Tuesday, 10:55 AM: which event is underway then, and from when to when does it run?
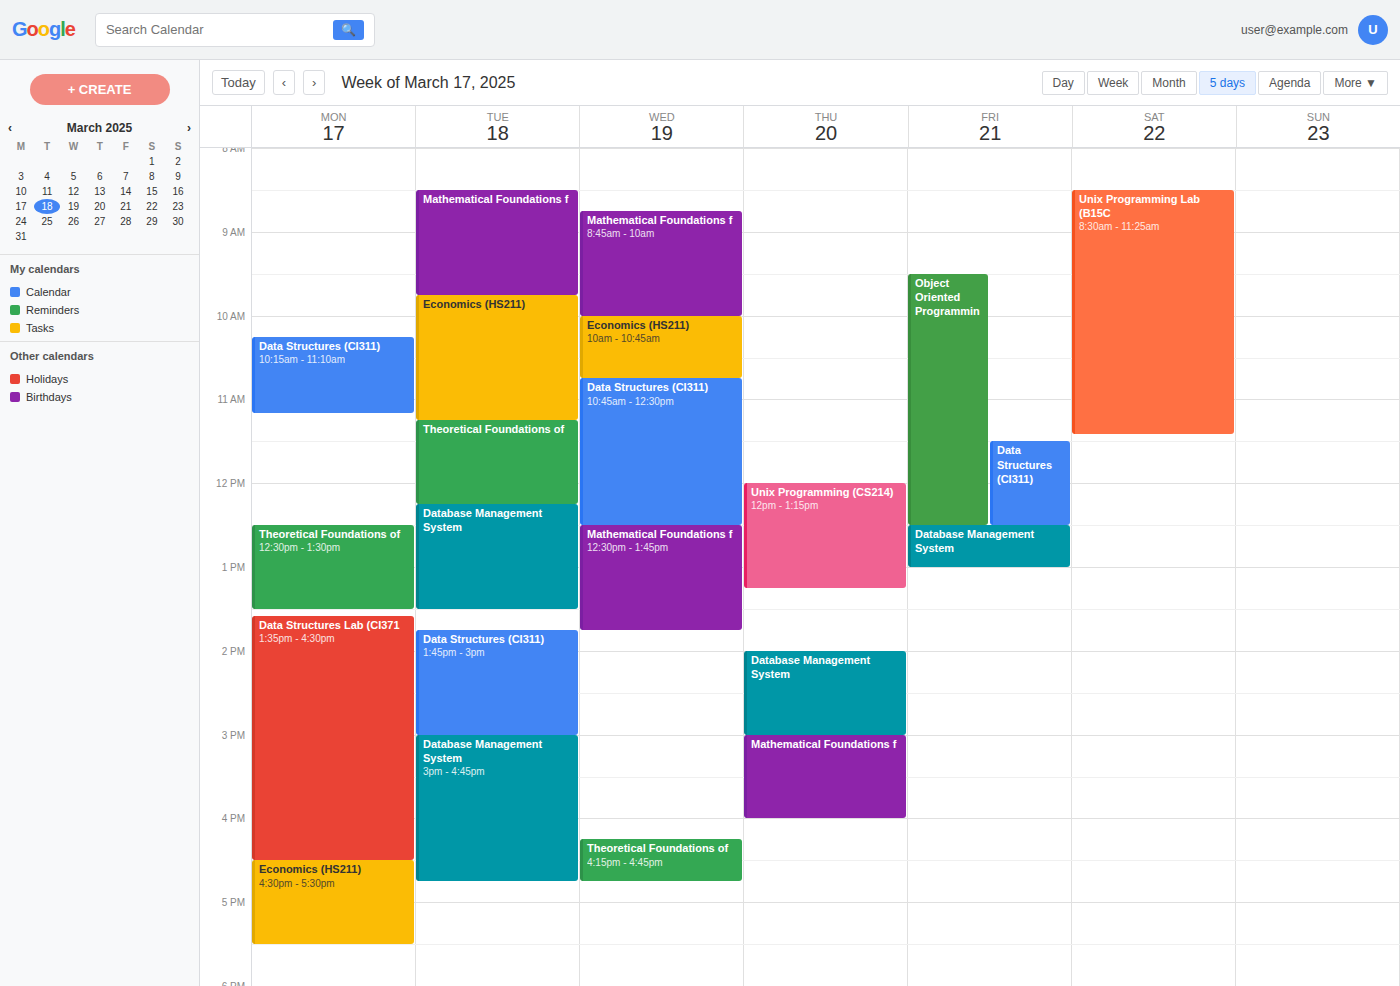
"Economics (HS211)", 9:45 AM to 11:15 AM